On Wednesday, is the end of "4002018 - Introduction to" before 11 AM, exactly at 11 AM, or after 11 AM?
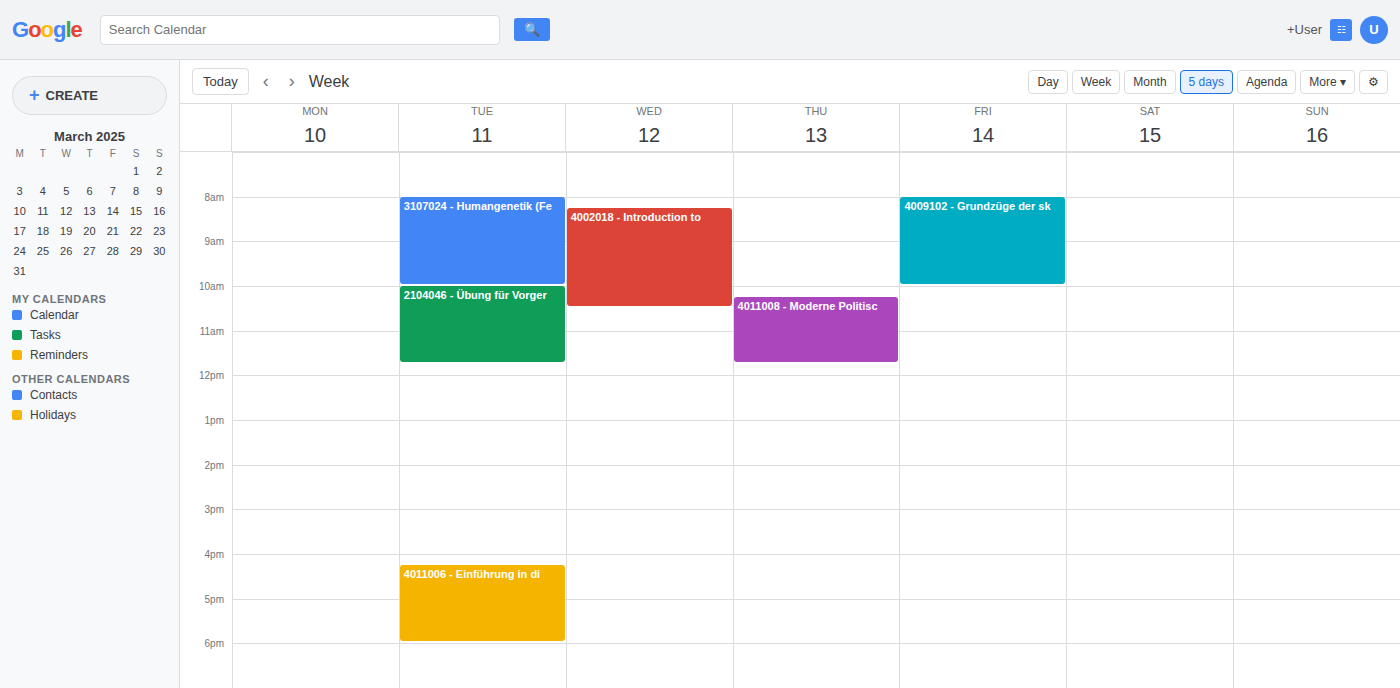
10:30 AM -- before 11 AM, 30 minutes above the 11 AM line.